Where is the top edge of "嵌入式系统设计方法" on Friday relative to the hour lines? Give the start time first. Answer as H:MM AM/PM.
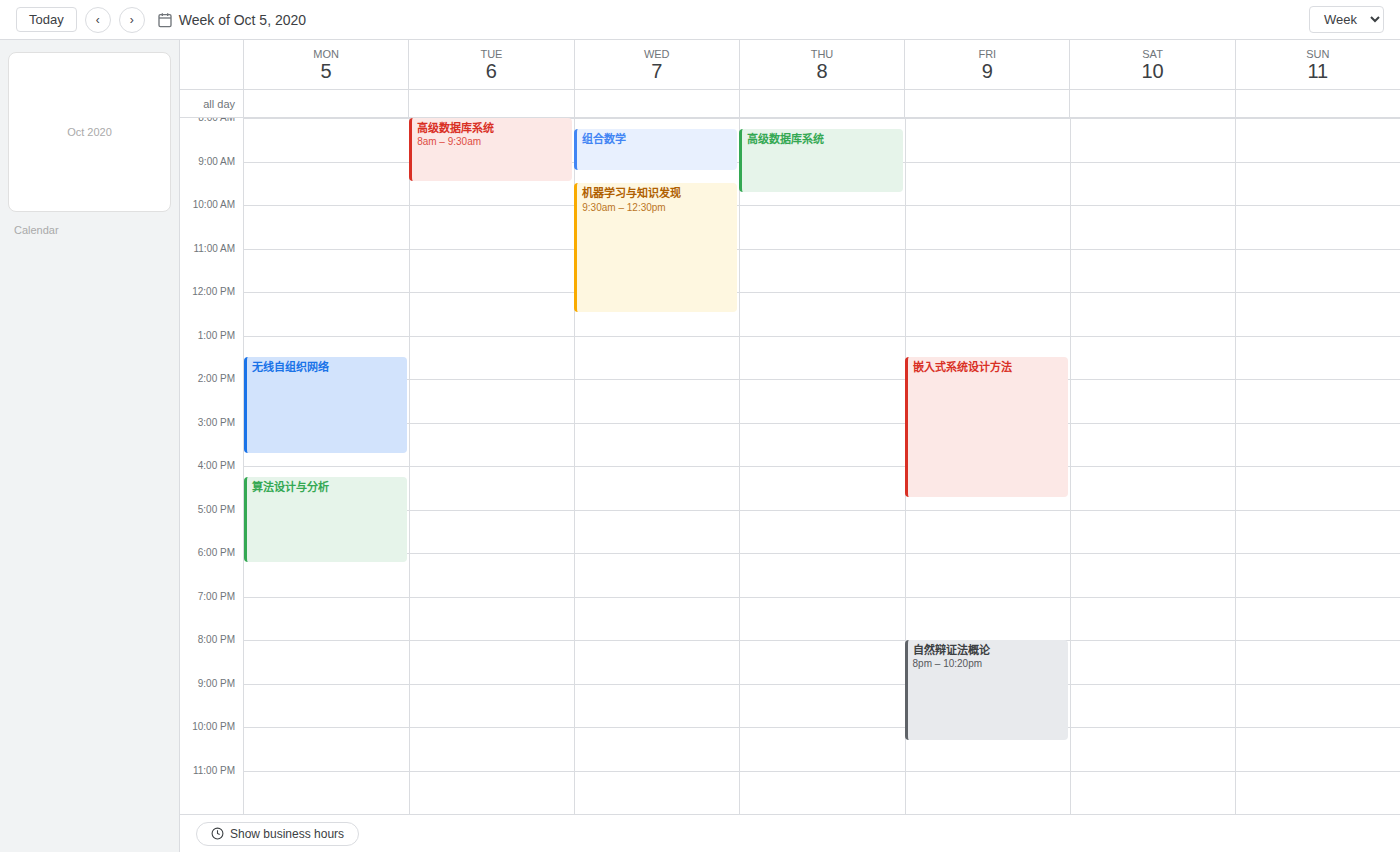
1:30 PM -- halfway between the 1 PM and 2 PM lines.